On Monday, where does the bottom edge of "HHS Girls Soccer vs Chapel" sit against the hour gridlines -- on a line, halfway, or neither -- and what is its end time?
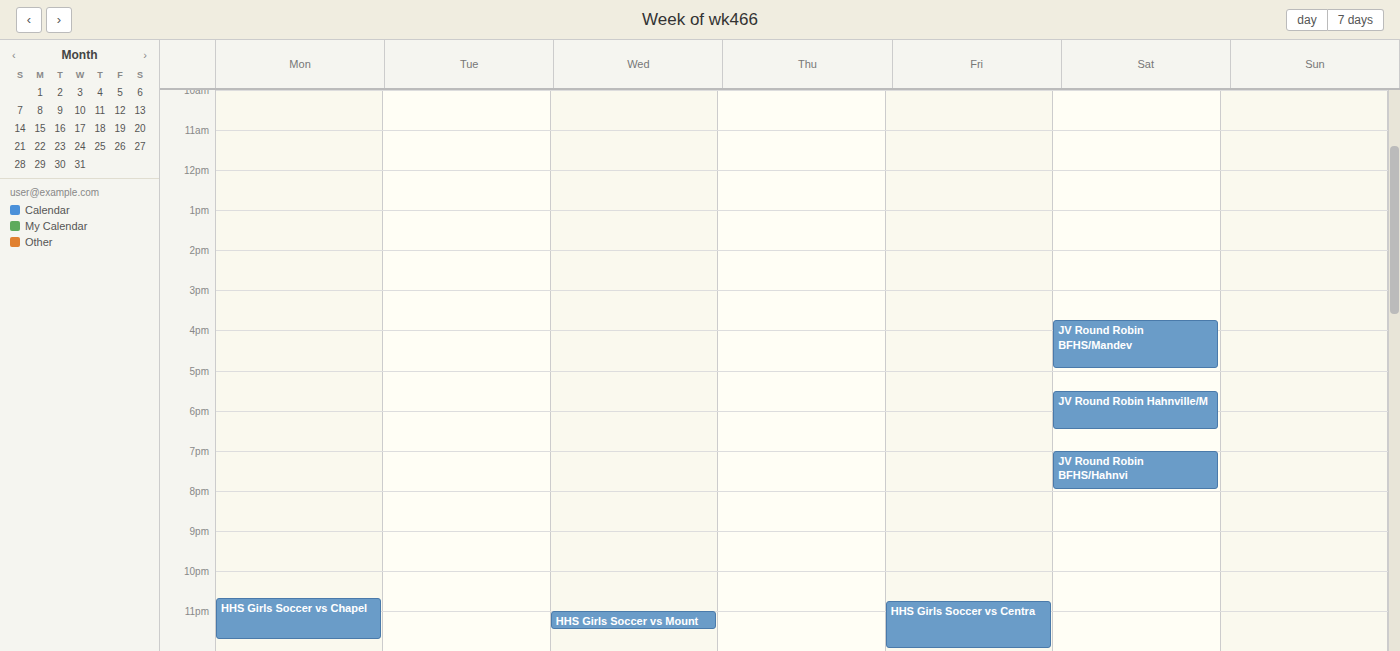
11:45 PM -- neither: three quarters of the way from the 11 PM line to the 12 AM line.